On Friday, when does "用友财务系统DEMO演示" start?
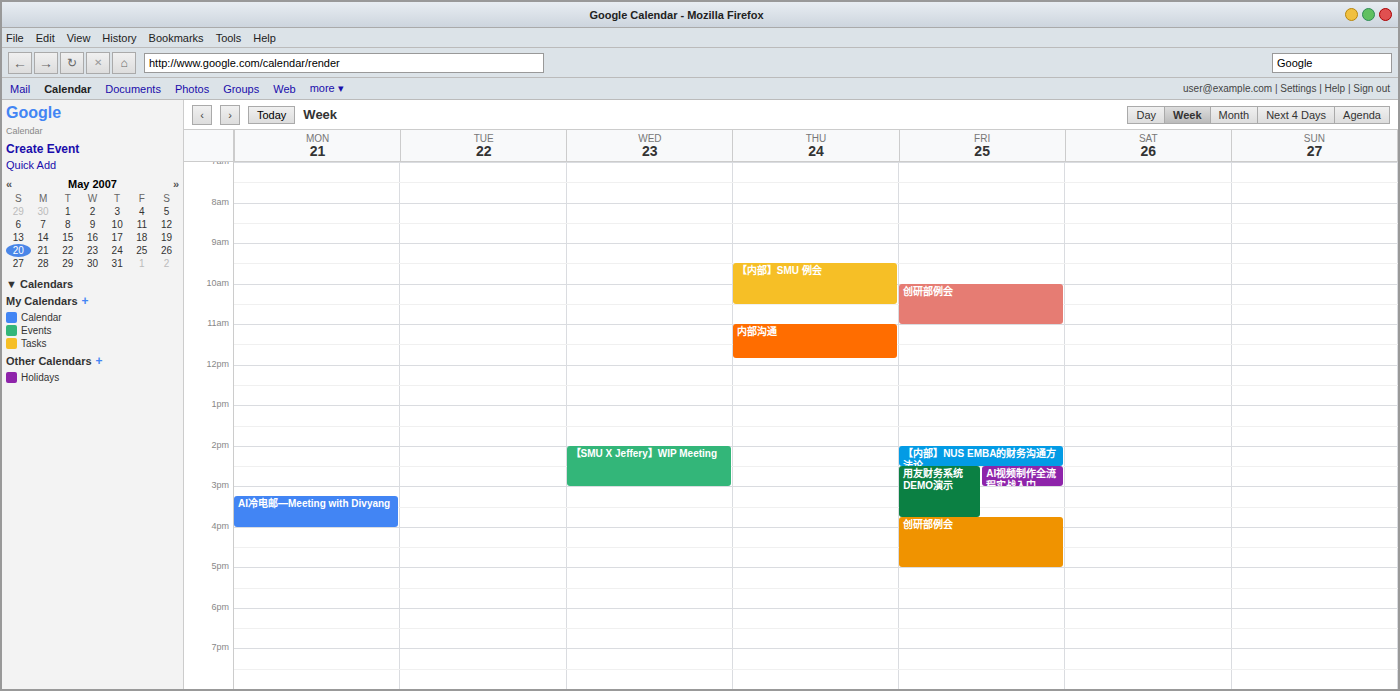
2:30 PM